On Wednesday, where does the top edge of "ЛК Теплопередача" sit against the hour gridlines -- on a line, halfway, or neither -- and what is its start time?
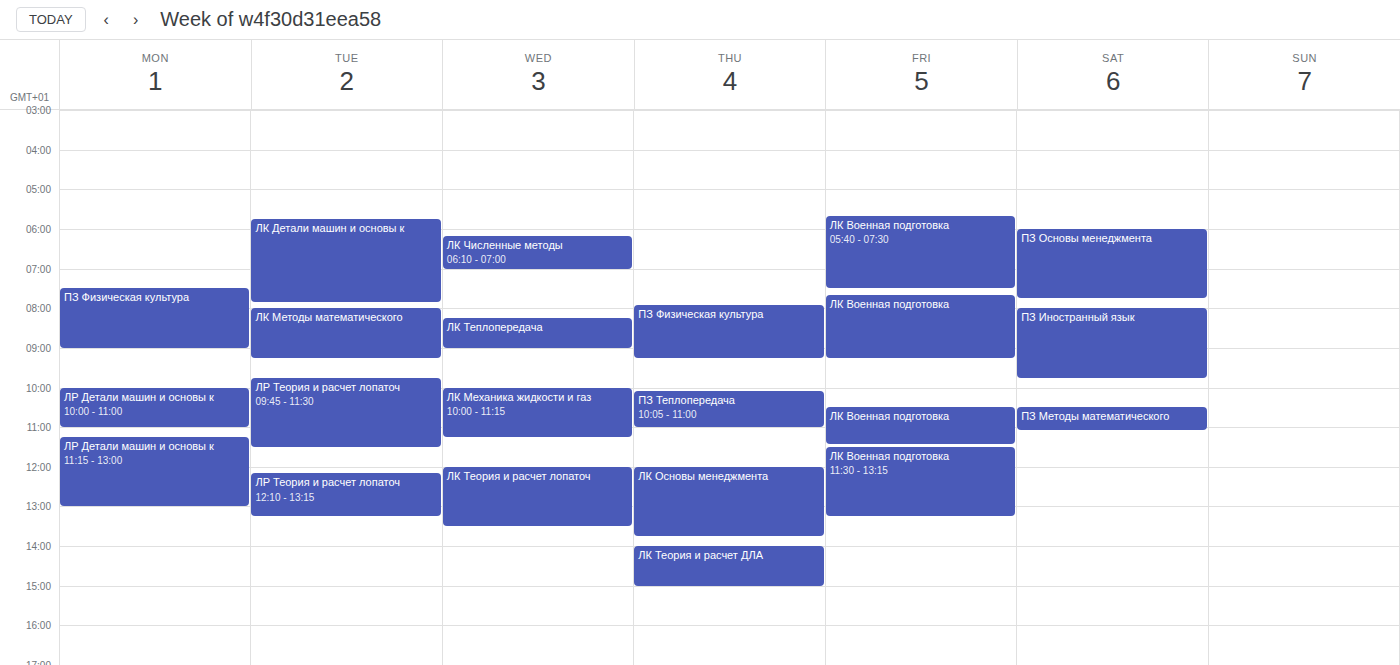
8:15 AM -- neither: a quarter of the way from the 8 AM line to the 9 AM line.